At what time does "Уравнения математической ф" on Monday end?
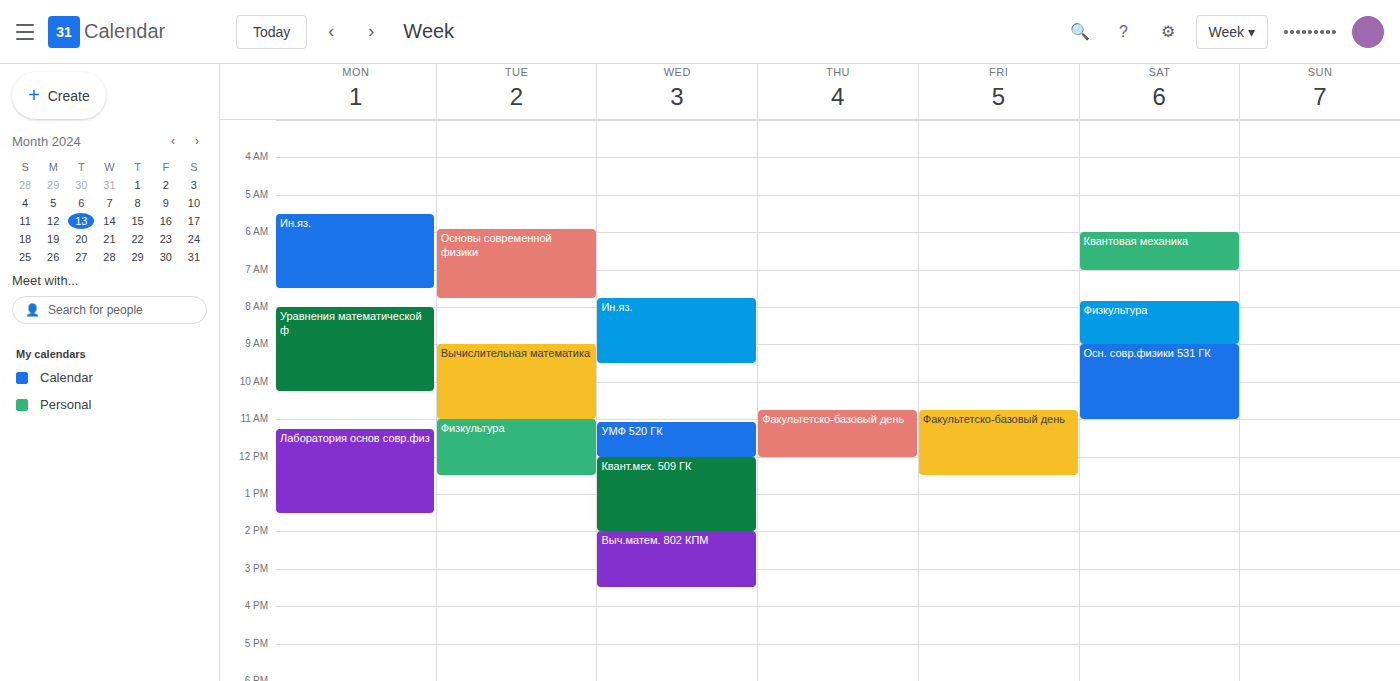
10:15 AM